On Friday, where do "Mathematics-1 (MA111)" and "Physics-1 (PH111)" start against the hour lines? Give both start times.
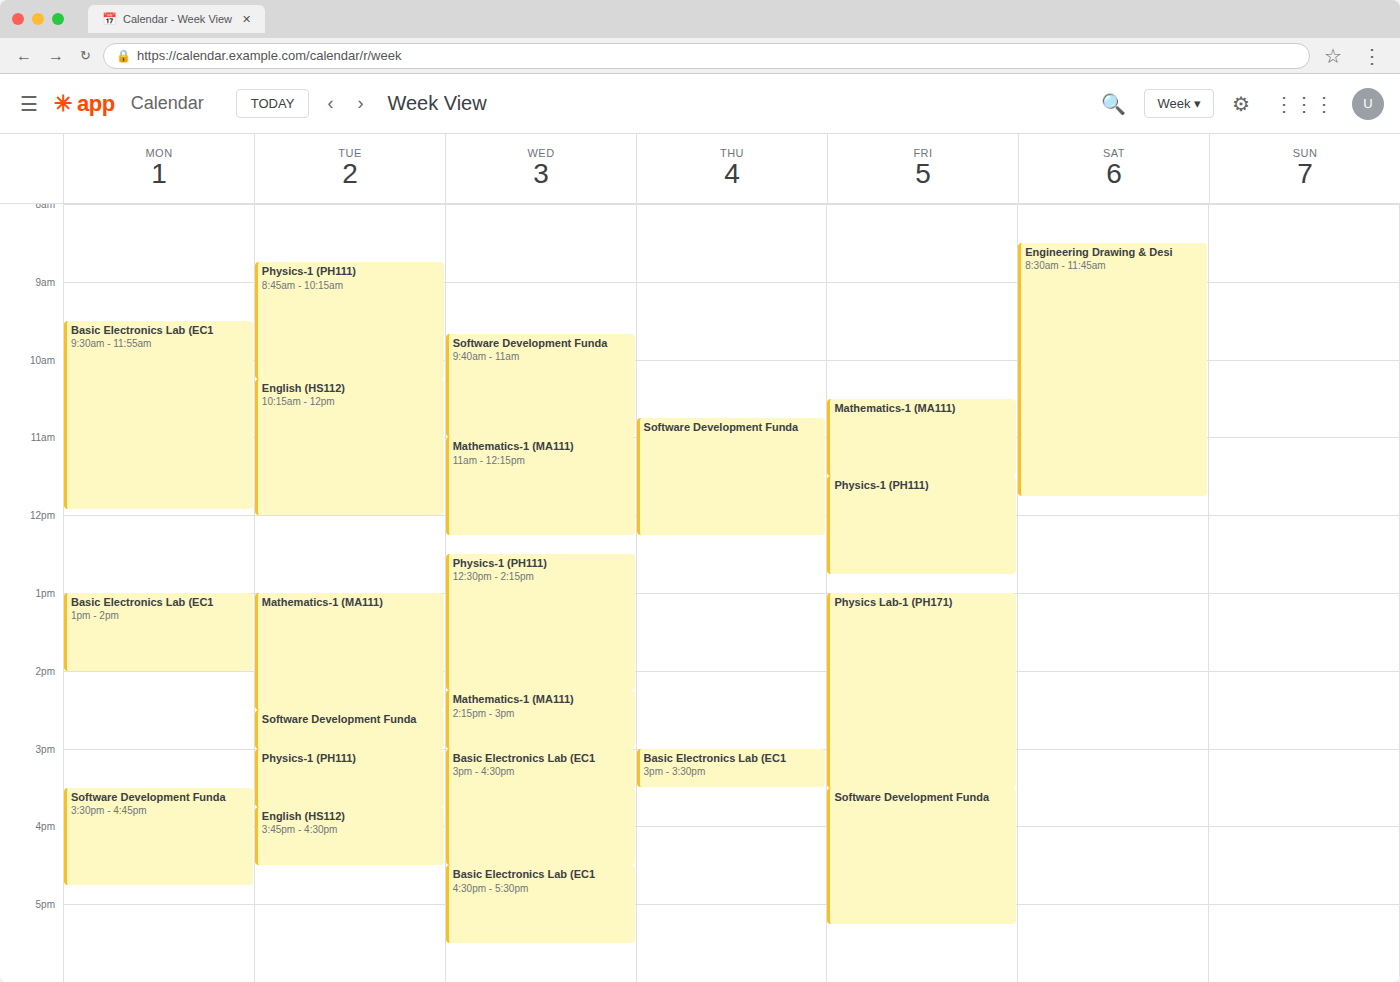
"Mathematics-1 (MA111)": 10:30 AM, halfway between the 10 AM and 11 AM lines. "Physics-1 (PH111)": 11:30 AM, halfway between the 11 AM and 12 PM lines.